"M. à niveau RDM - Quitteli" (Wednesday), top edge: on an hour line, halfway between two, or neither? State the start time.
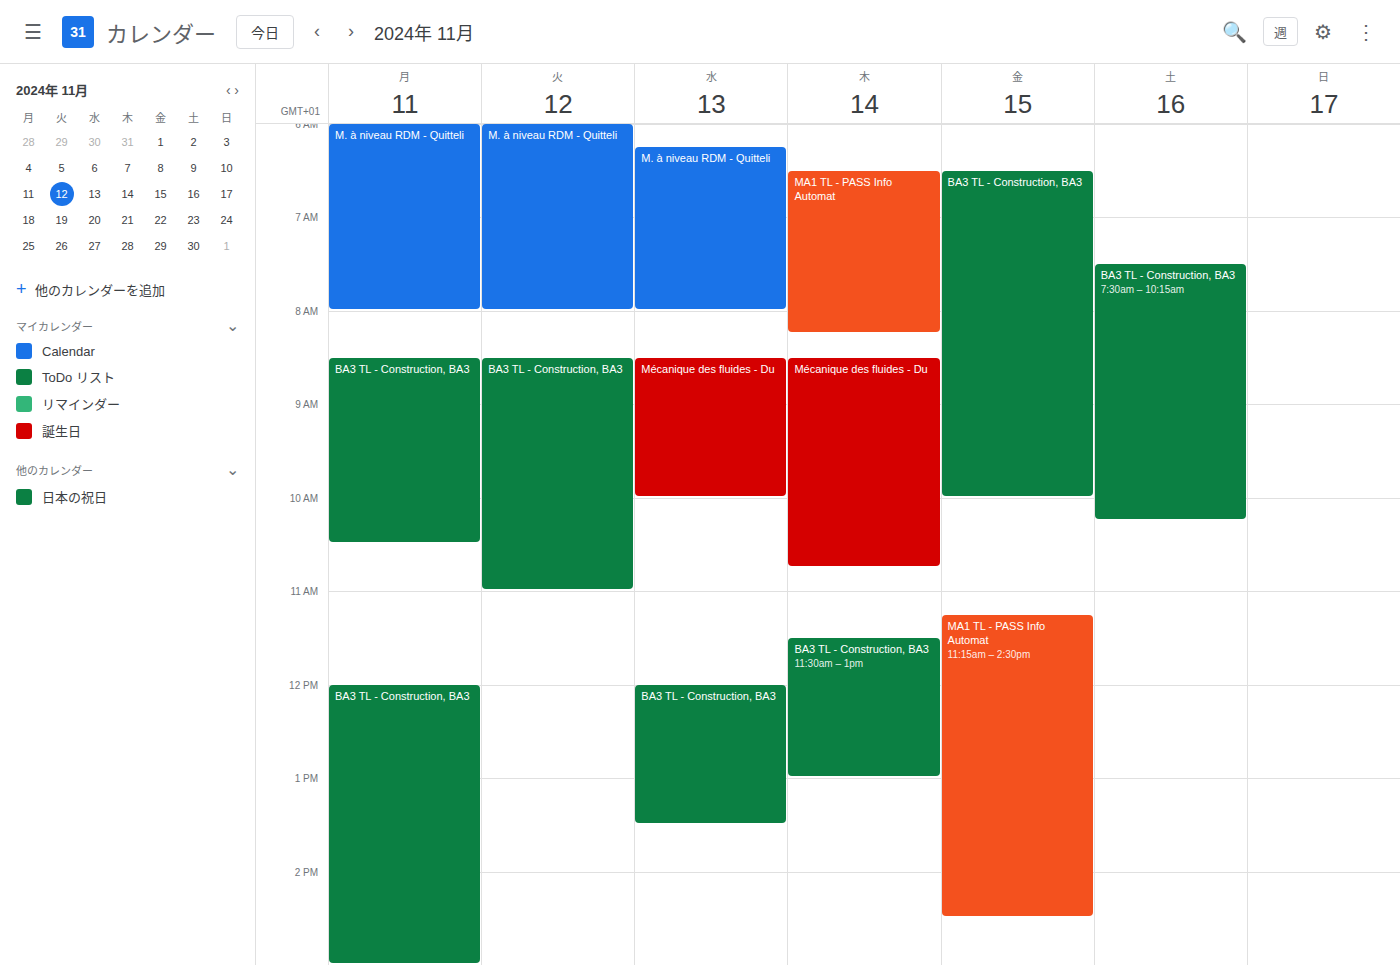
06:15 -- neither: a quarter of the way from the 06:00 line to the 07:00 line.